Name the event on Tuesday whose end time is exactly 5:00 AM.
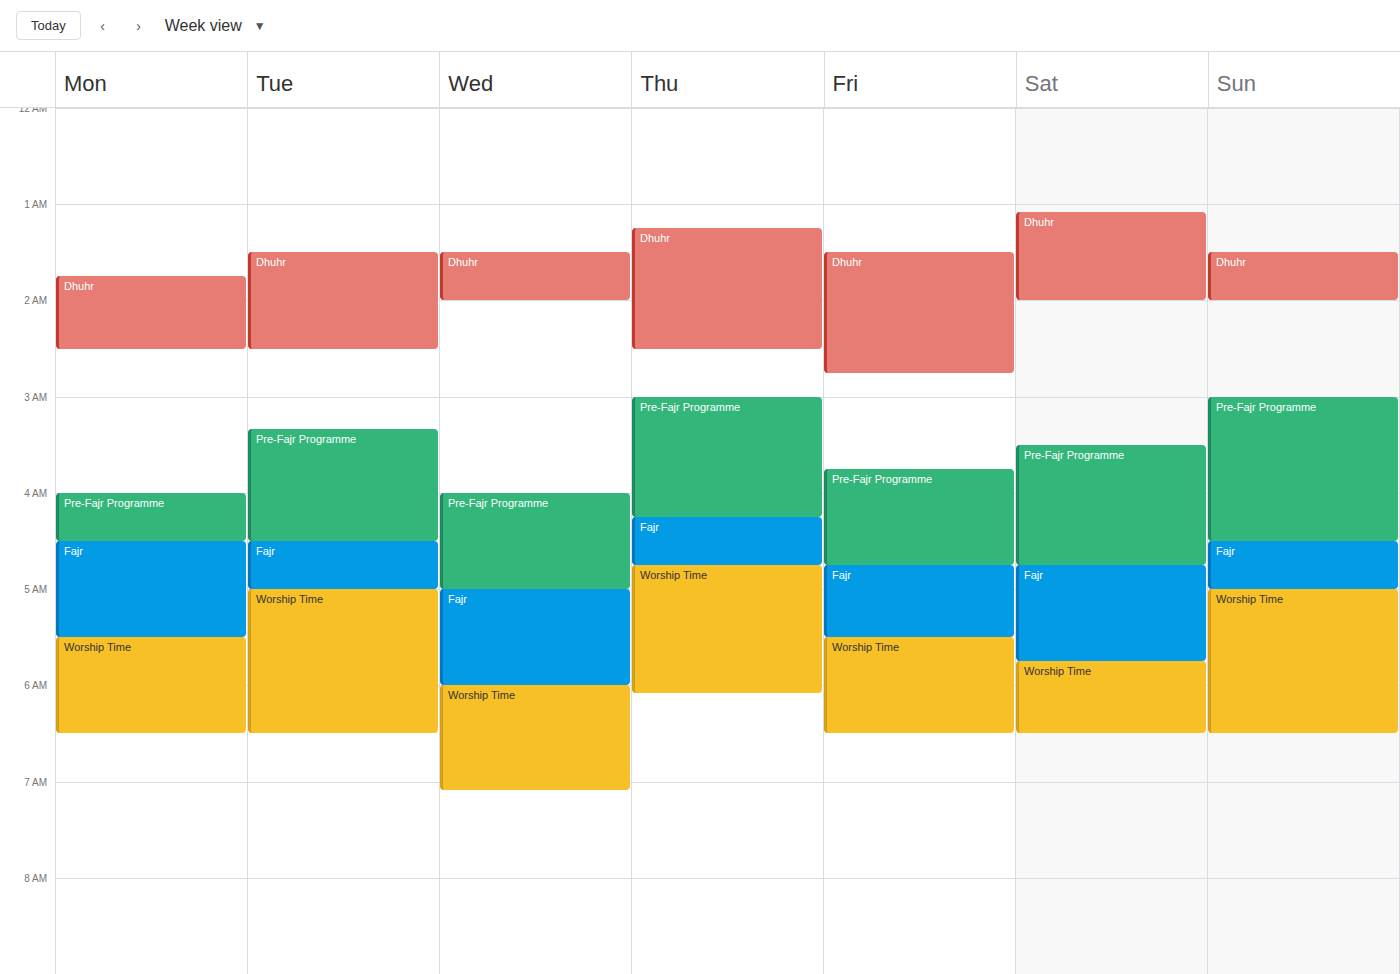
"Fajr"